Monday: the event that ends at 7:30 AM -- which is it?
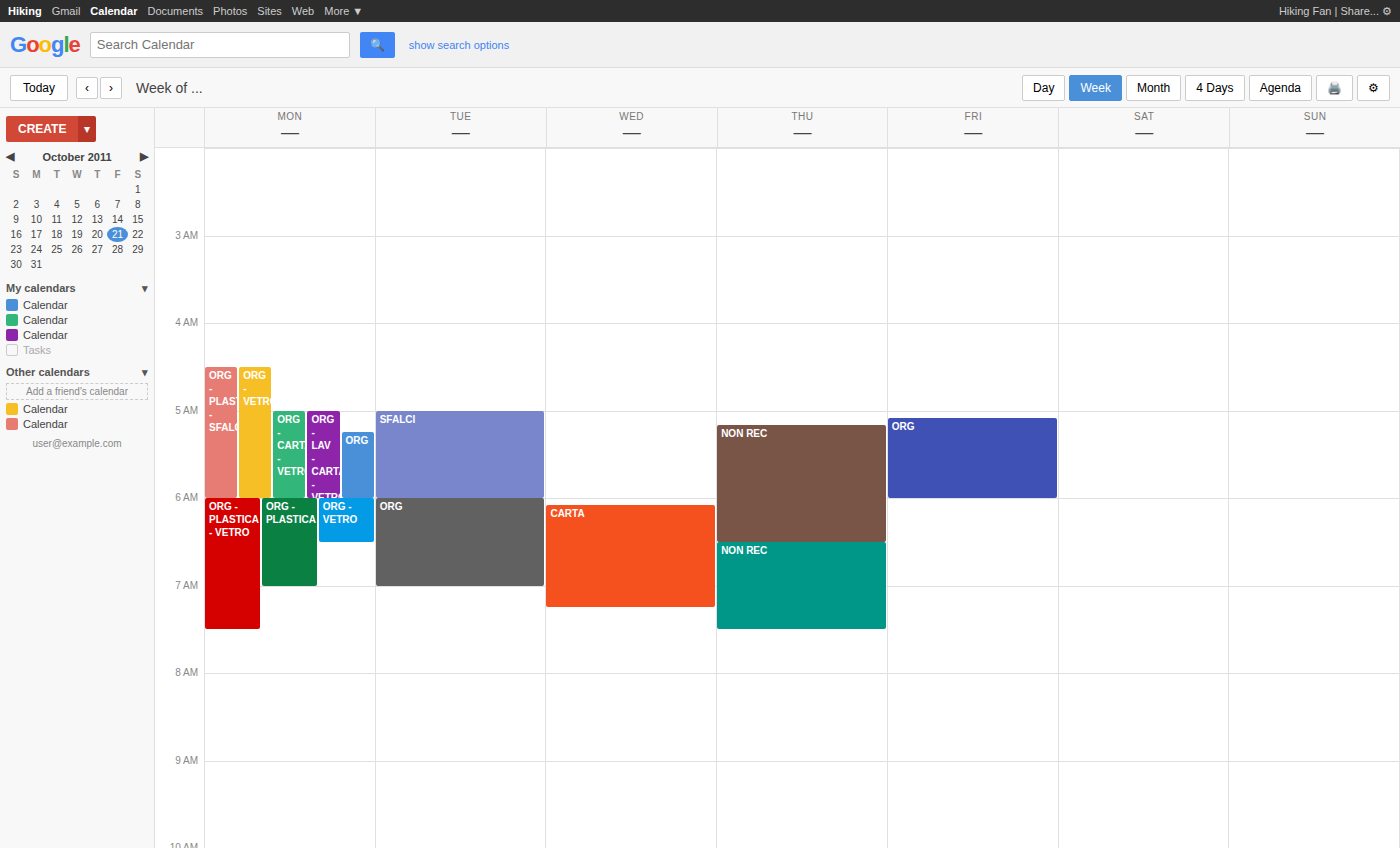
"ORG - PLASTICA - VETRO"